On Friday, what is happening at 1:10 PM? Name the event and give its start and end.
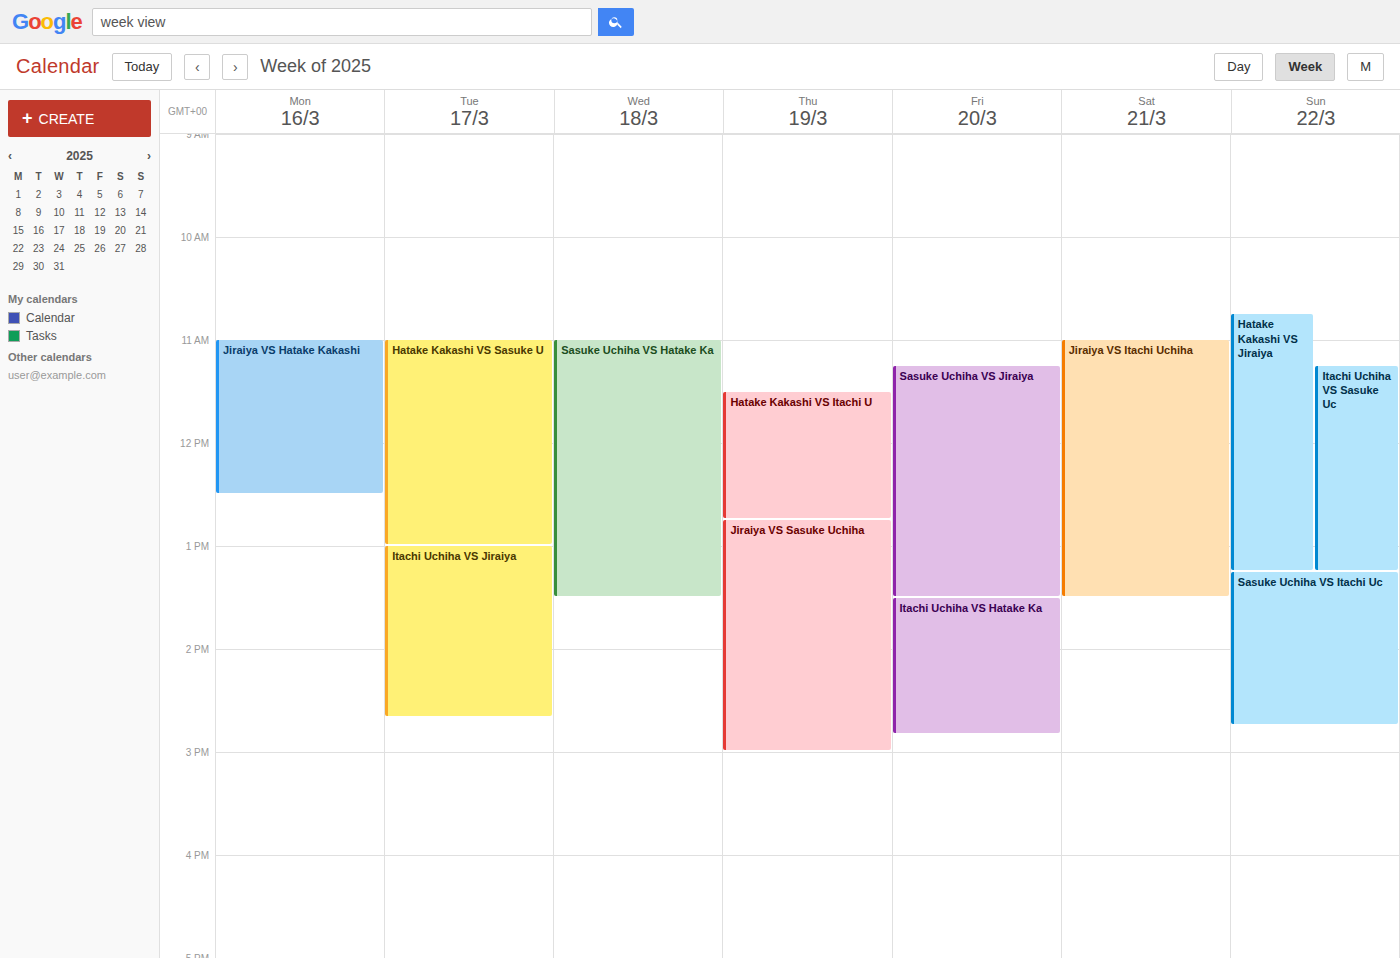
"Sasuke Uchiha VS Jiraiya", 11:15 AM to 1:30 PM